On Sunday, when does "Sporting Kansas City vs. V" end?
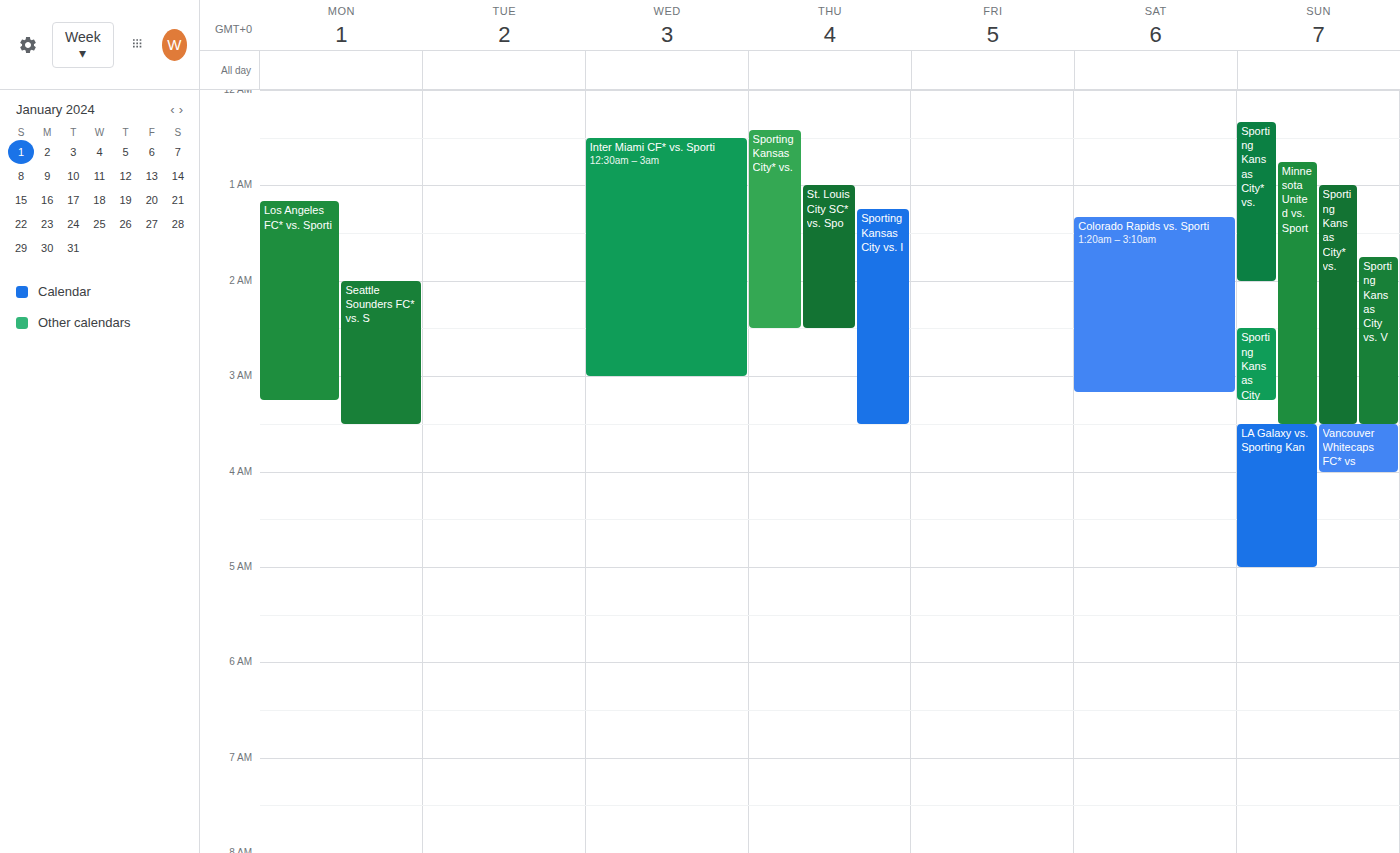
03:30